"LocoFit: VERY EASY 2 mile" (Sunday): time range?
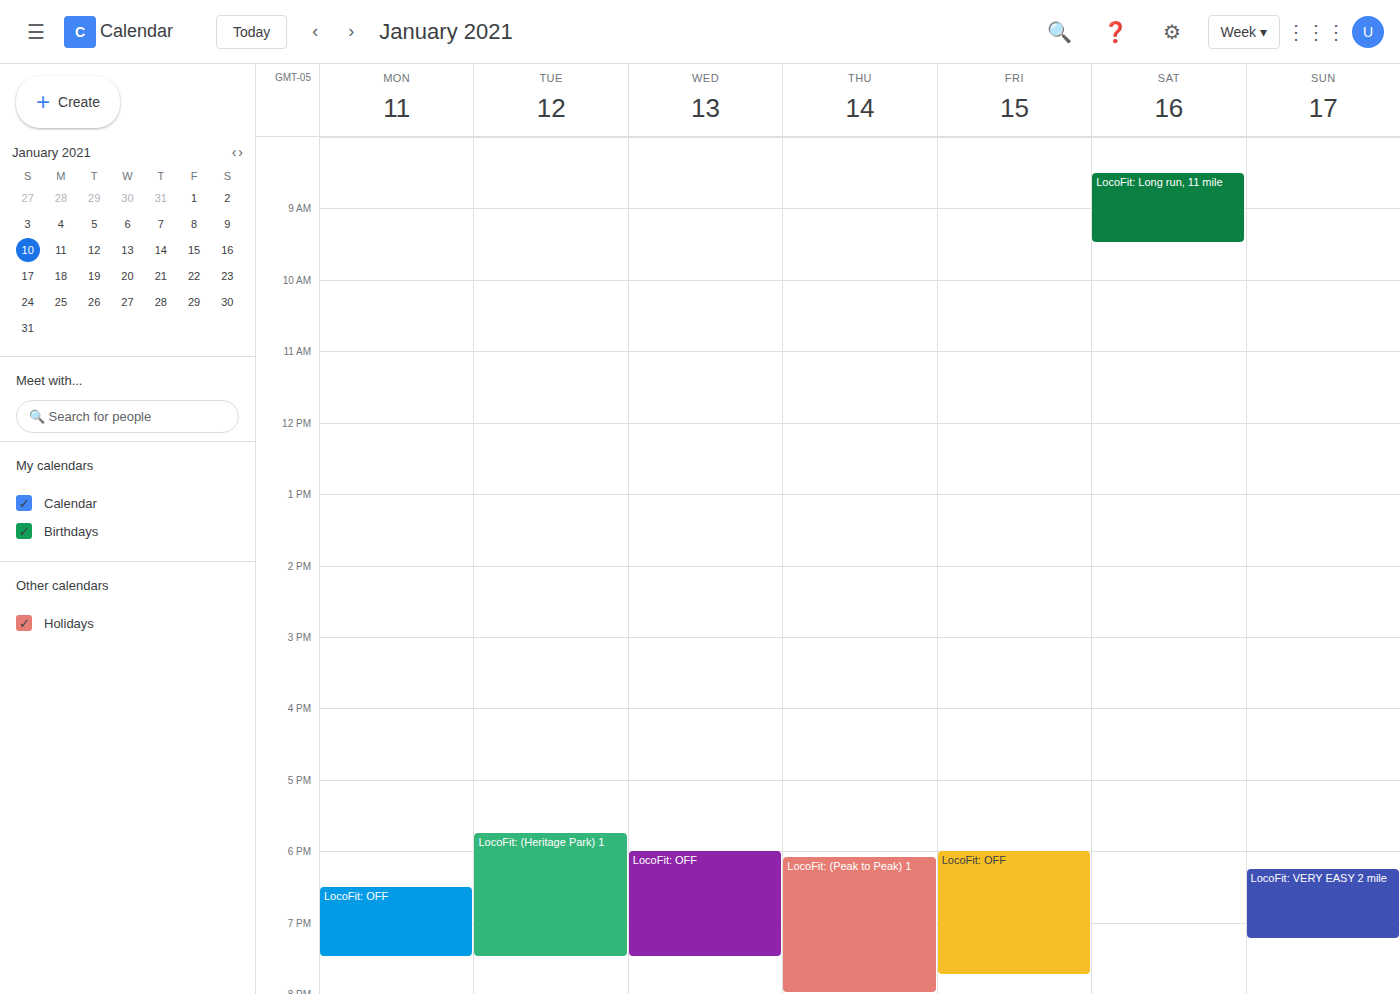
6:15 PM to 7:15 PM